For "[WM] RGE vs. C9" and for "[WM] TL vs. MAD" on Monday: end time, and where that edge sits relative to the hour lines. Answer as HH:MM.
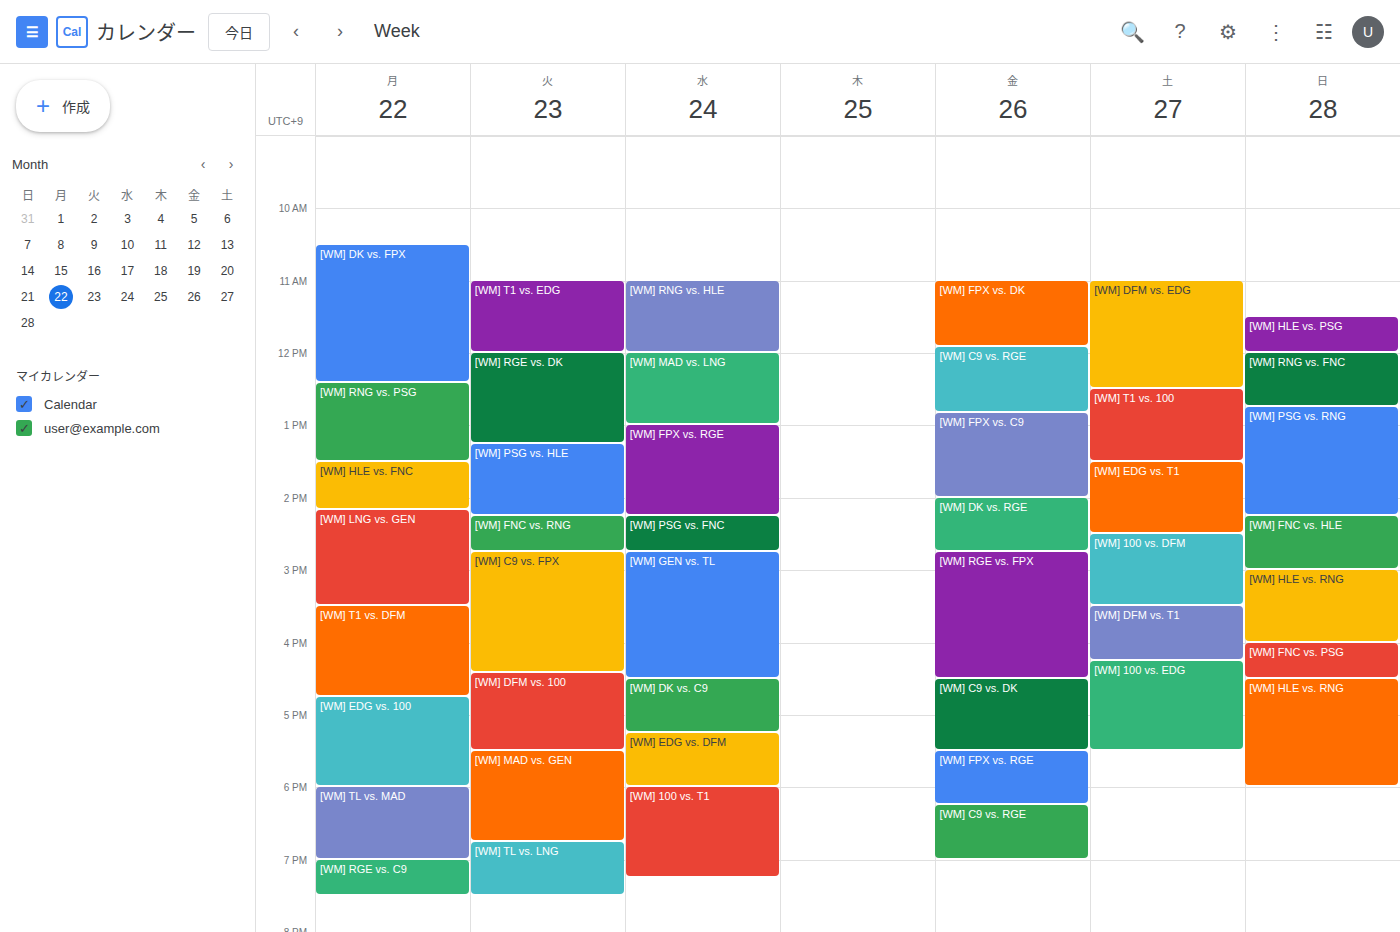
"[WM] RGE vs. C9": 19:30, halfway between the 19:00 and 20:00 lines. "[WM] TL vs. MAD": 19:00, exactly on the 19:00 line.